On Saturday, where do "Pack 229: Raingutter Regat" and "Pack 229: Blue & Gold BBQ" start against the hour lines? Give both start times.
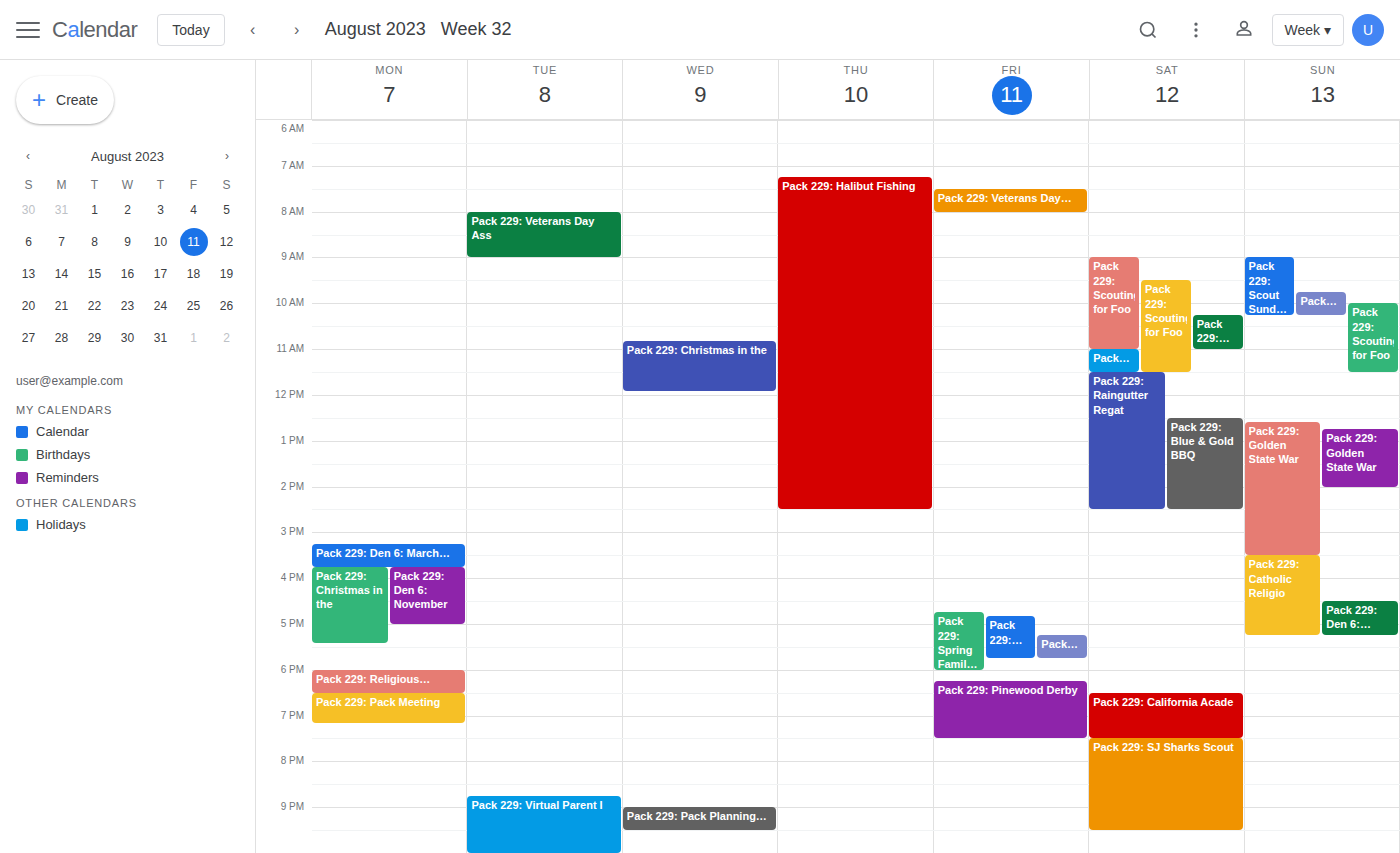
"Pack 229: Raingutter Regat": 11:30, halfway between the 11:00 and 12:00 lines. "Pack 229: Blue & Gold BBQ": 12:30, halfway between the 12:00 and 13:00 lines.